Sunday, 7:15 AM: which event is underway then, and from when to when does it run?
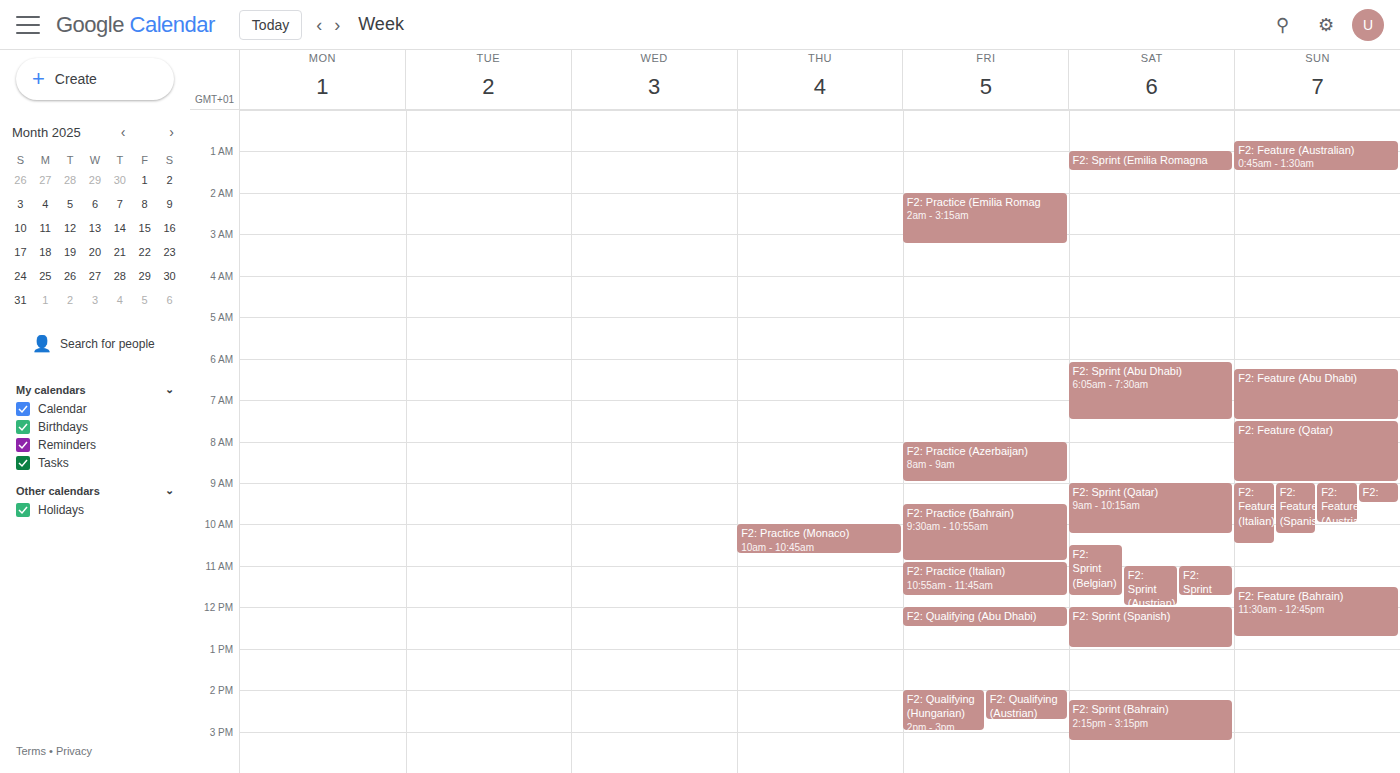
"F2: Feature (Abu Dhabi)", 6:15 AM to 7:30 AM